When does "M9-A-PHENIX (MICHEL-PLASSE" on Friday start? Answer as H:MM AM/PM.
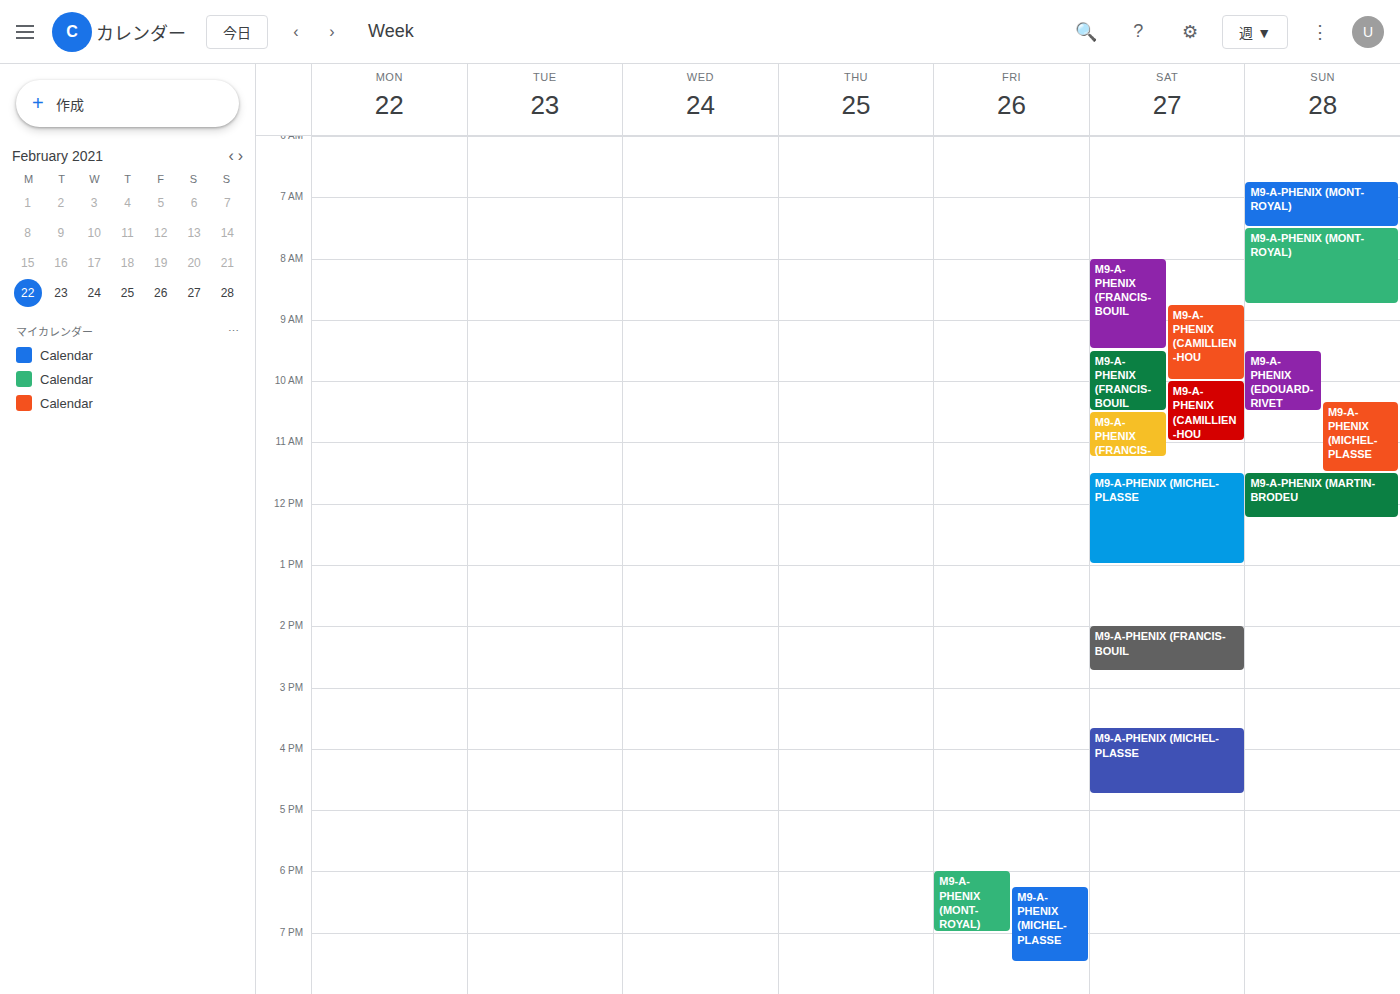
6:15 PM